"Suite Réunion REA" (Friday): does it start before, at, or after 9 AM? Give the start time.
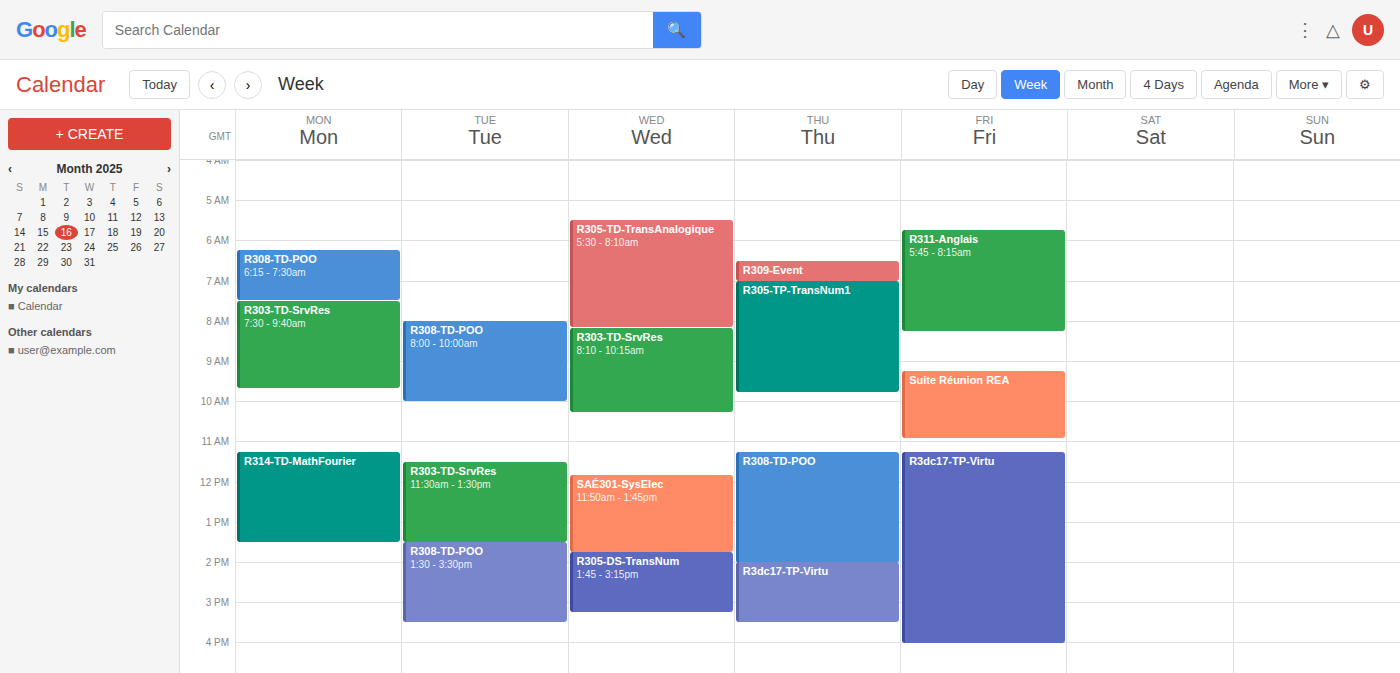
9:15 AM -- after 9 AM, 15 minutes below the 9 AM line.